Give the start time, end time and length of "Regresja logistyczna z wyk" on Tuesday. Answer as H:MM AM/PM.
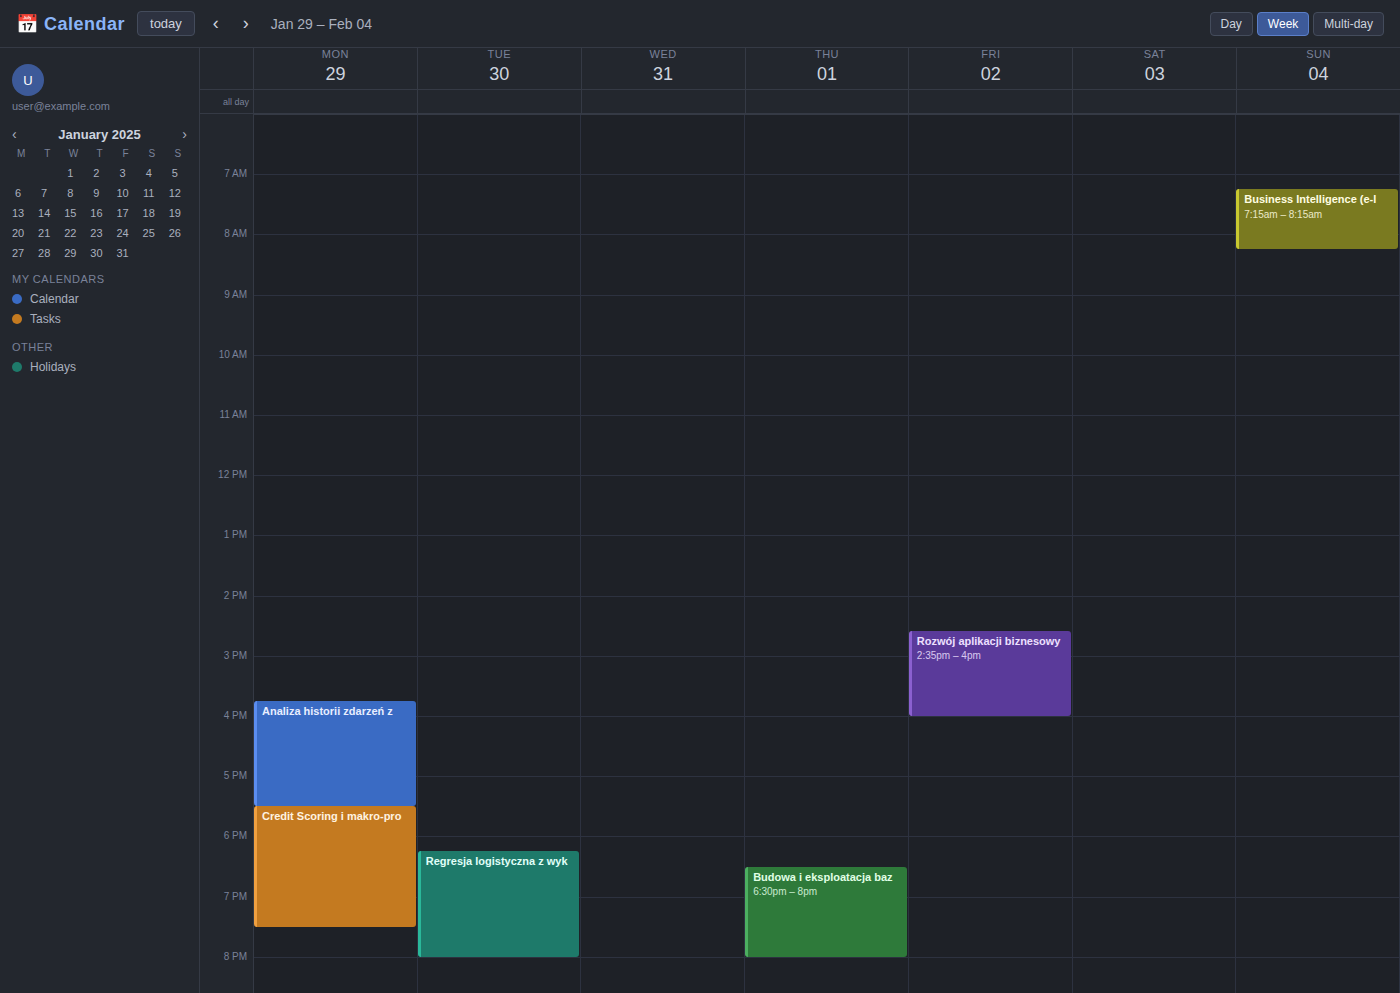
6:15 PM to 8:00 PM, 1 hour 45 minutes